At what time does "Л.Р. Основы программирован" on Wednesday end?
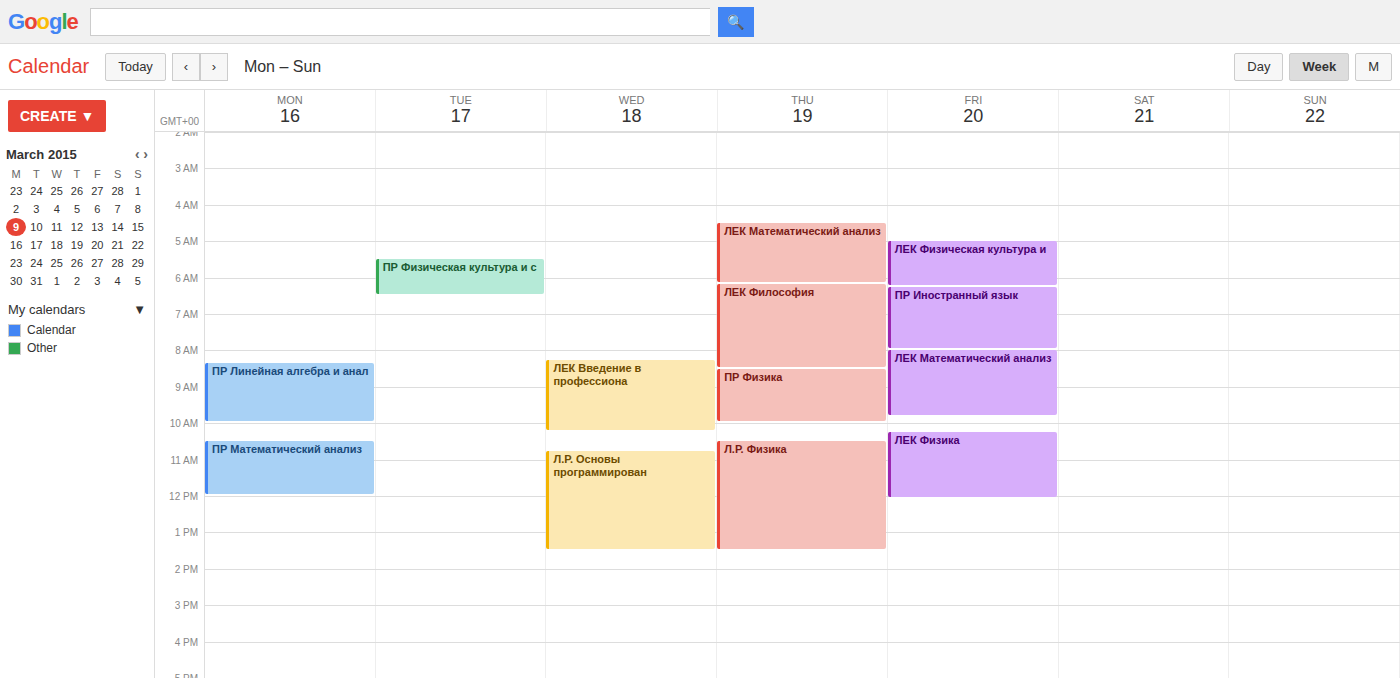
13:30